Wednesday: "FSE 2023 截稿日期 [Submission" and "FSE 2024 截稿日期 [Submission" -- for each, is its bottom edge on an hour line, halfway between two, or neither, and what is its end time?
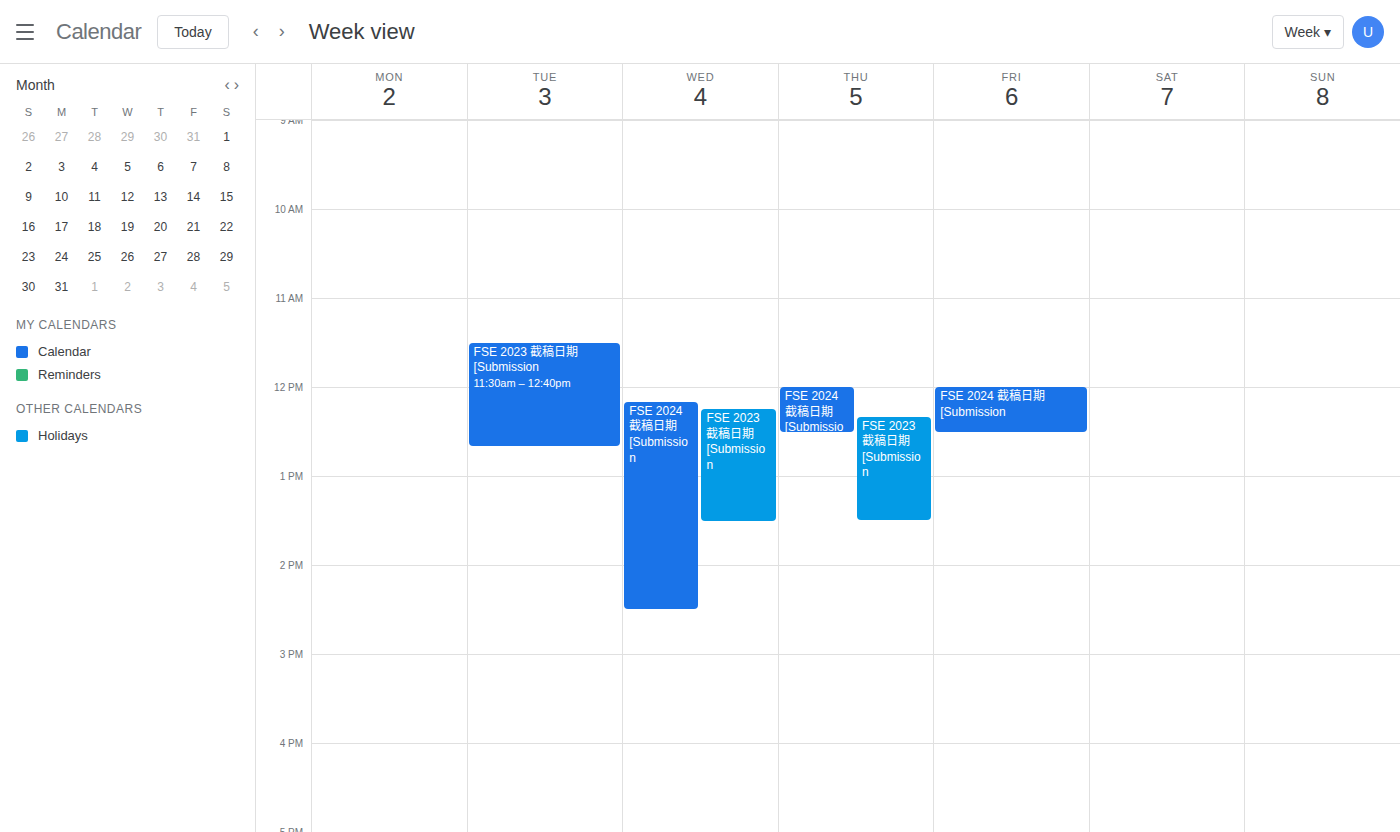
"FSE 2023 截稿日期 [Submission": 1:30 PM, halfway between the 1 PM and 2 PM lines. "FSE 2024 截稿日期 [Submission": 2:30 PM, halfway between the 2 PM and 3 PM lines.